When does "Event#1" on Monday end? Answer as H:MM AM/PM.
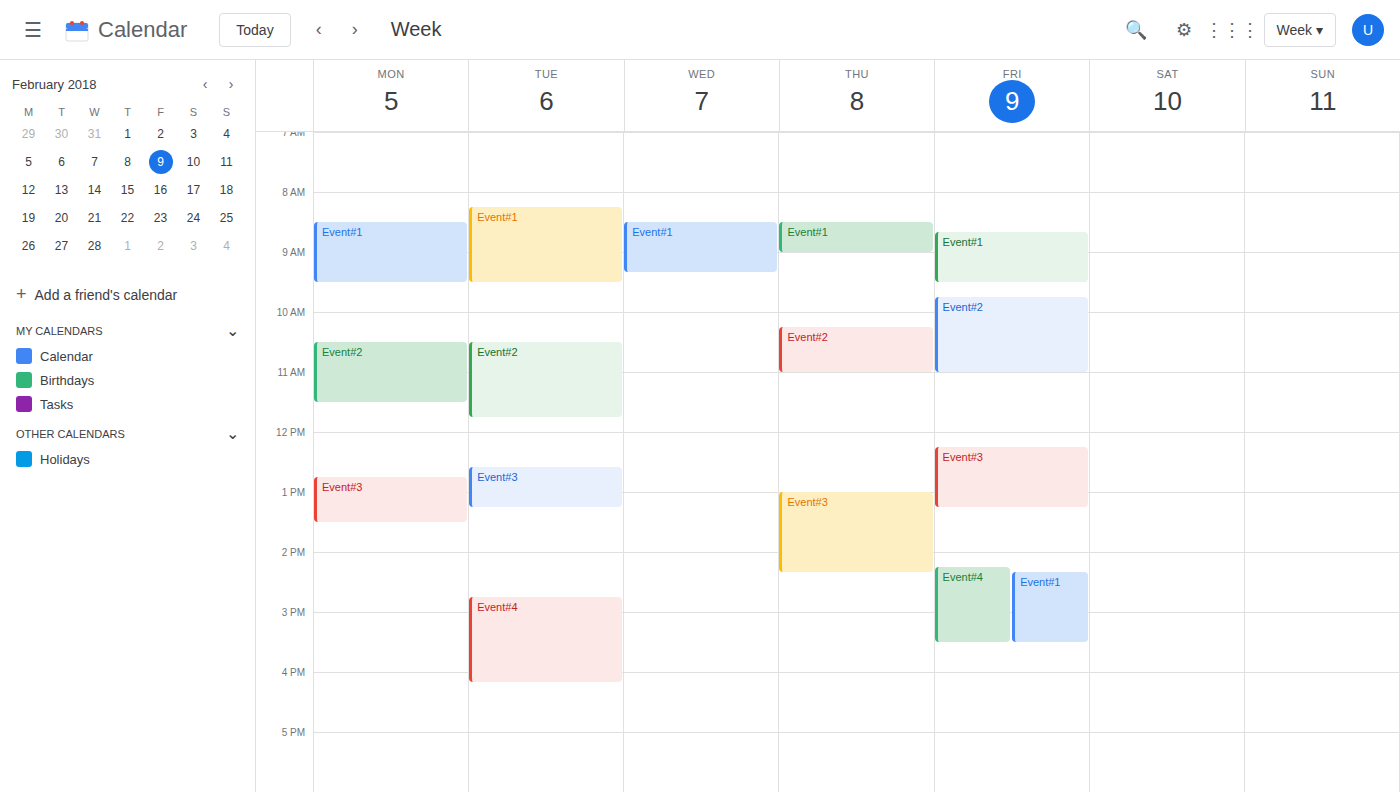
9:30 AM